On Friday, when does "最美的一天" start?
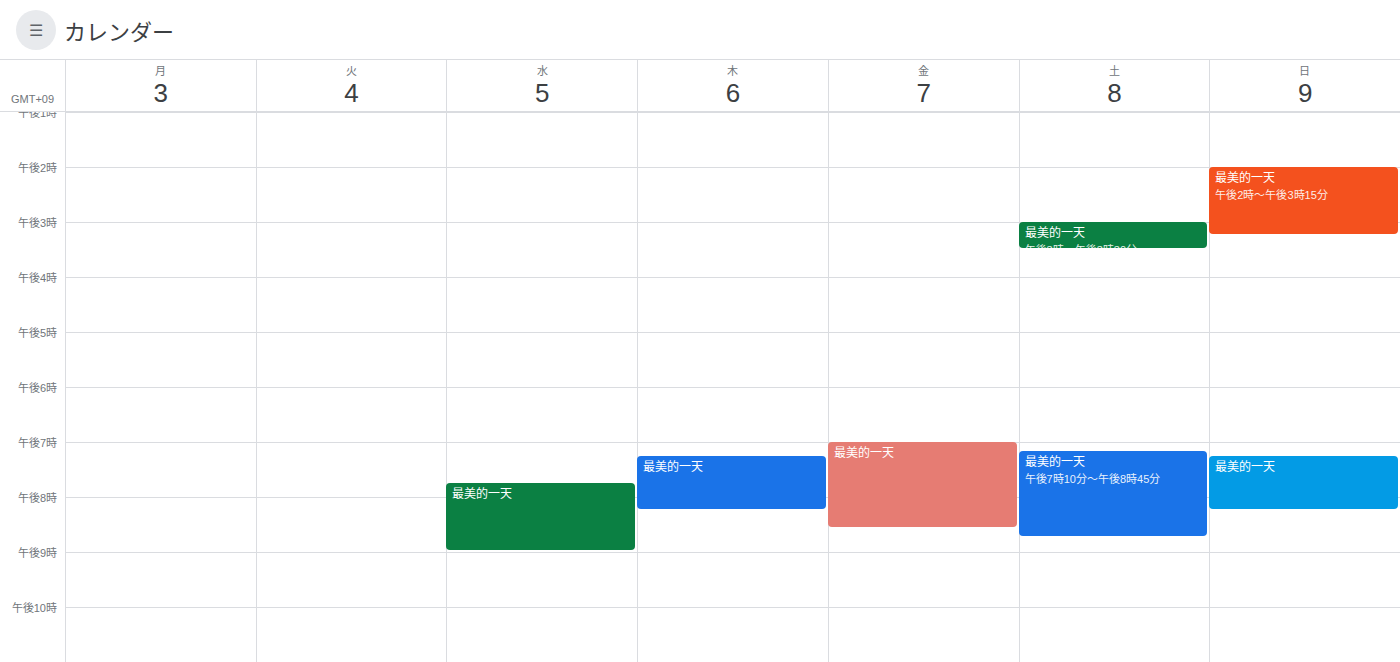
7:00 PM